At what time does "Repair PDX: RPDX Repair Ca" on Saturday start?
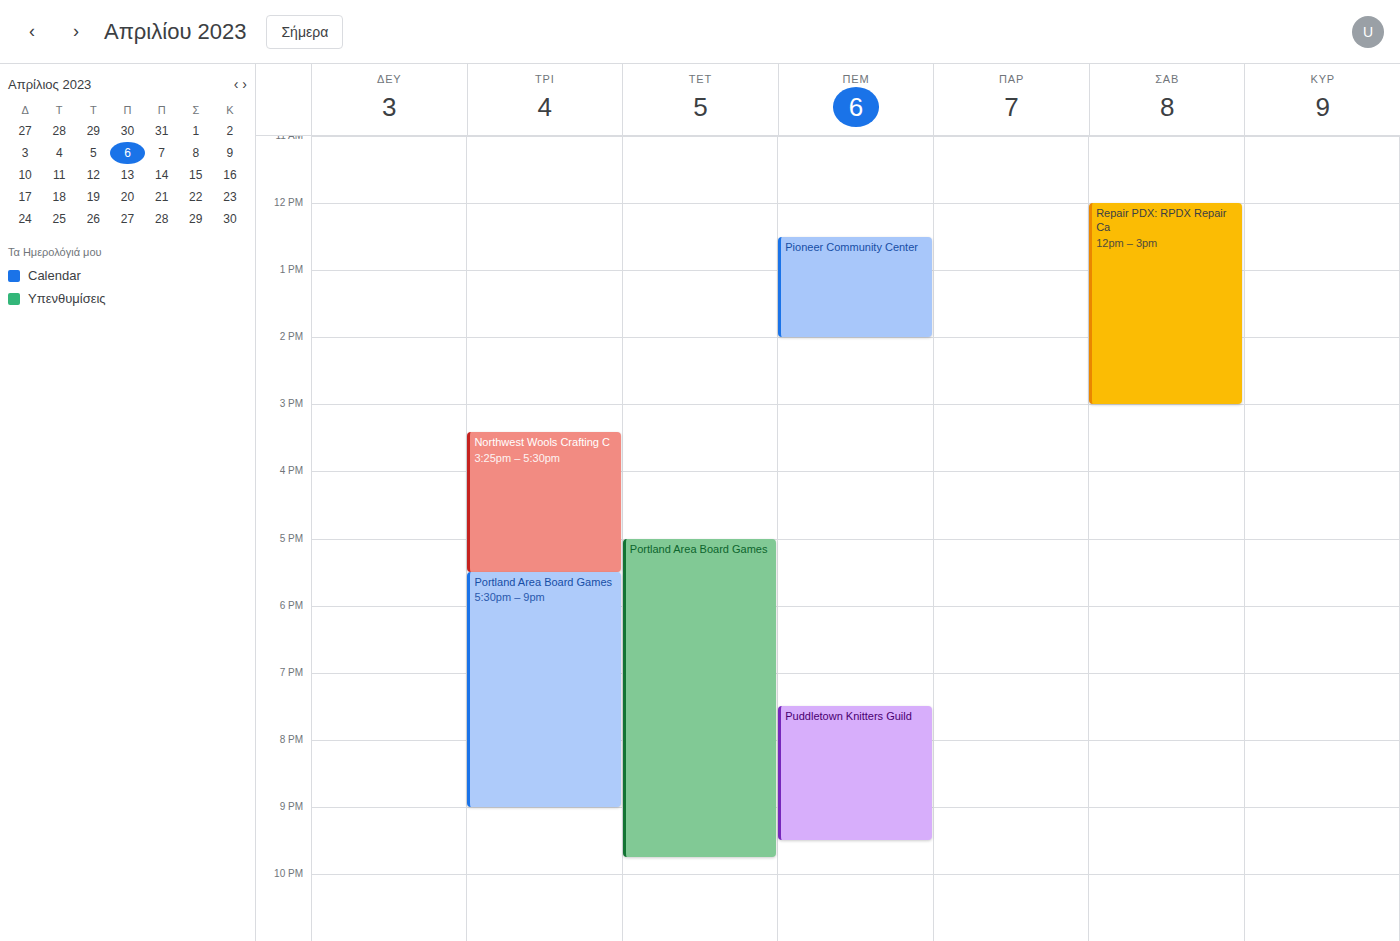
12:00 PM